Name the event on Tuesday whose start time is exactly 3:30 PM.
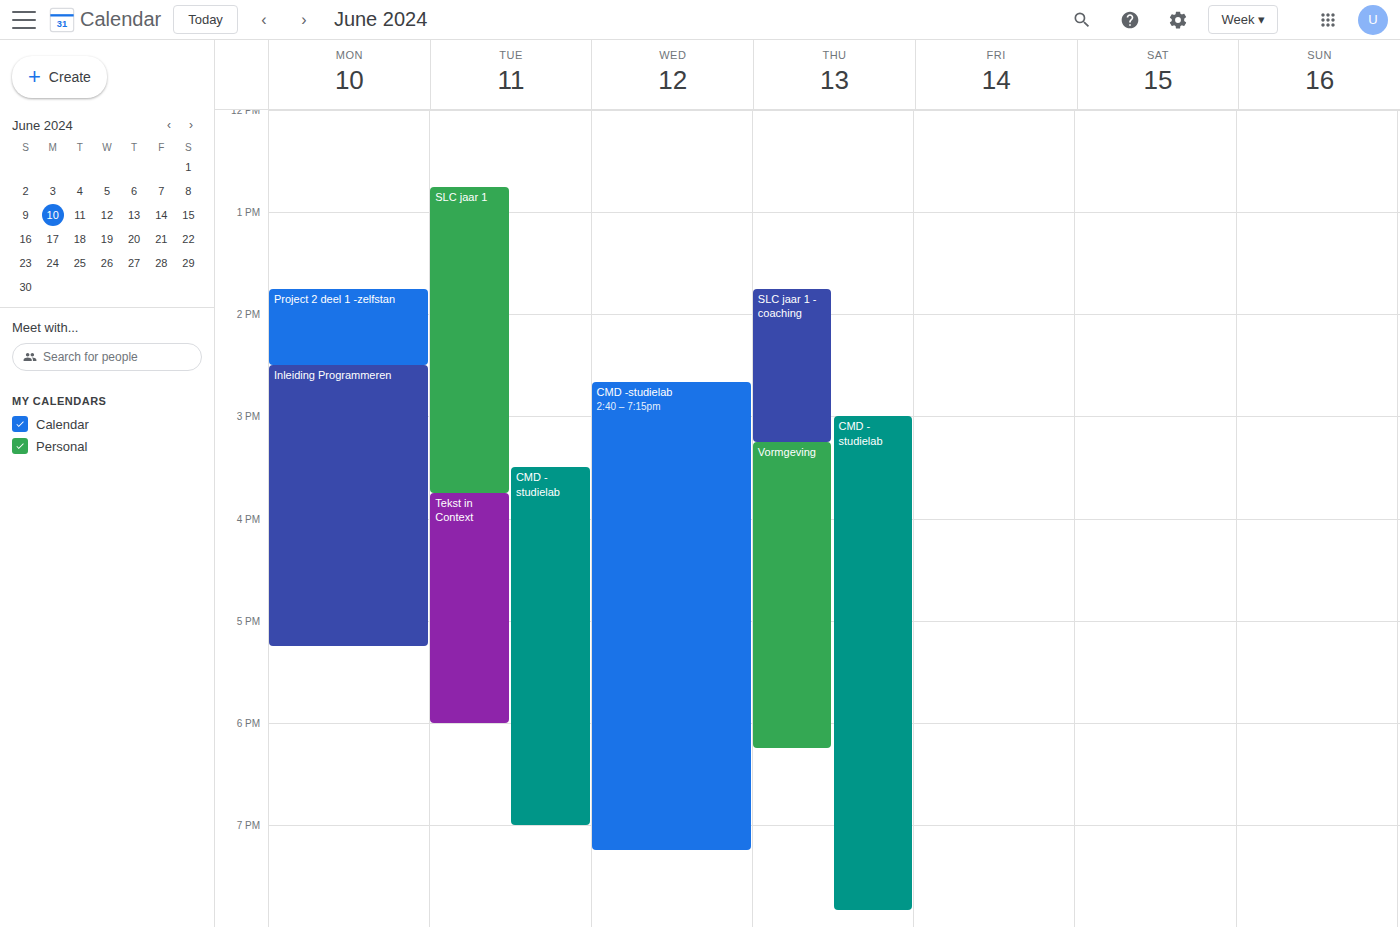
"CMD -studielab"